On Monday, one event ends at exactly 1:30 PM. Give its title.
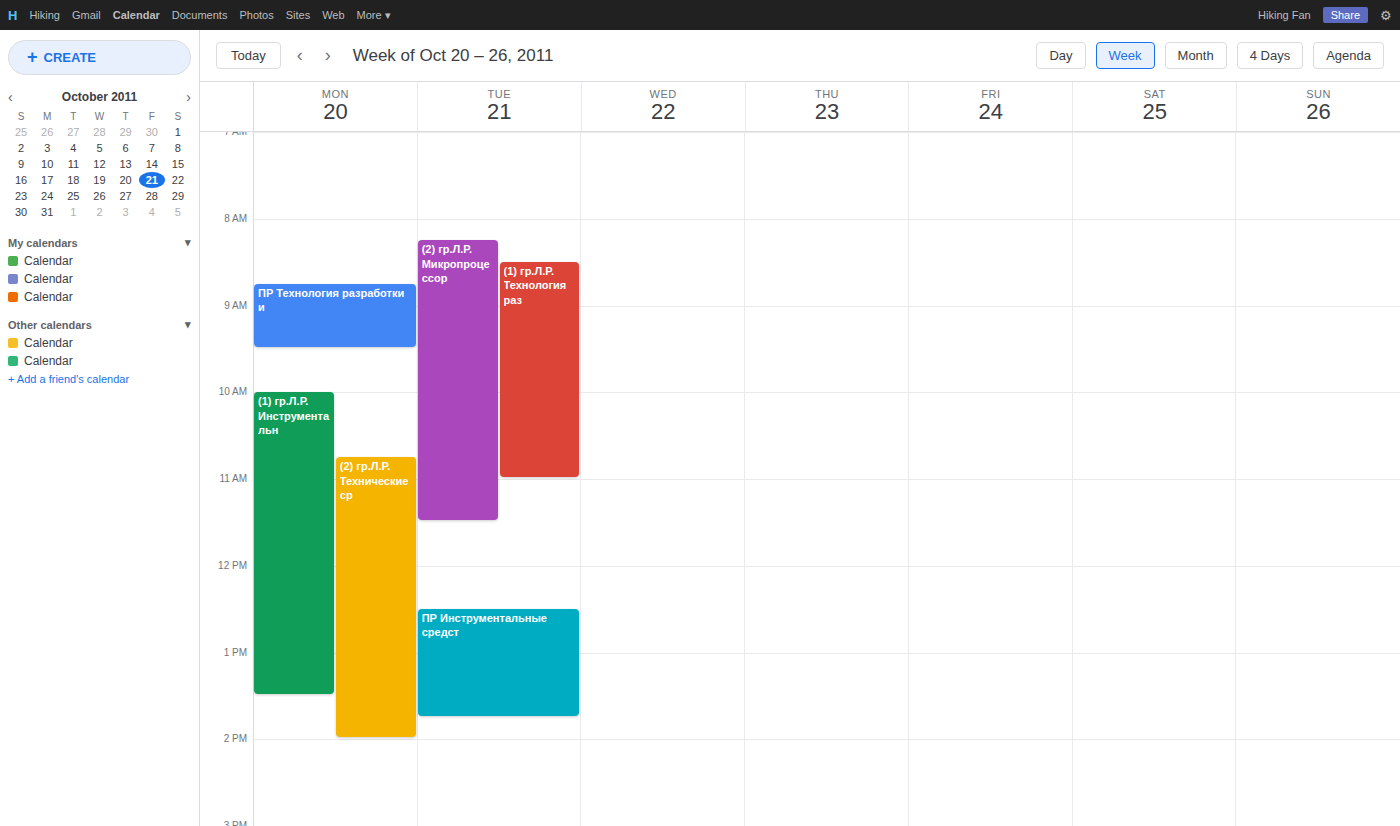
"(1) гр.Л.Р. Инструментальн"